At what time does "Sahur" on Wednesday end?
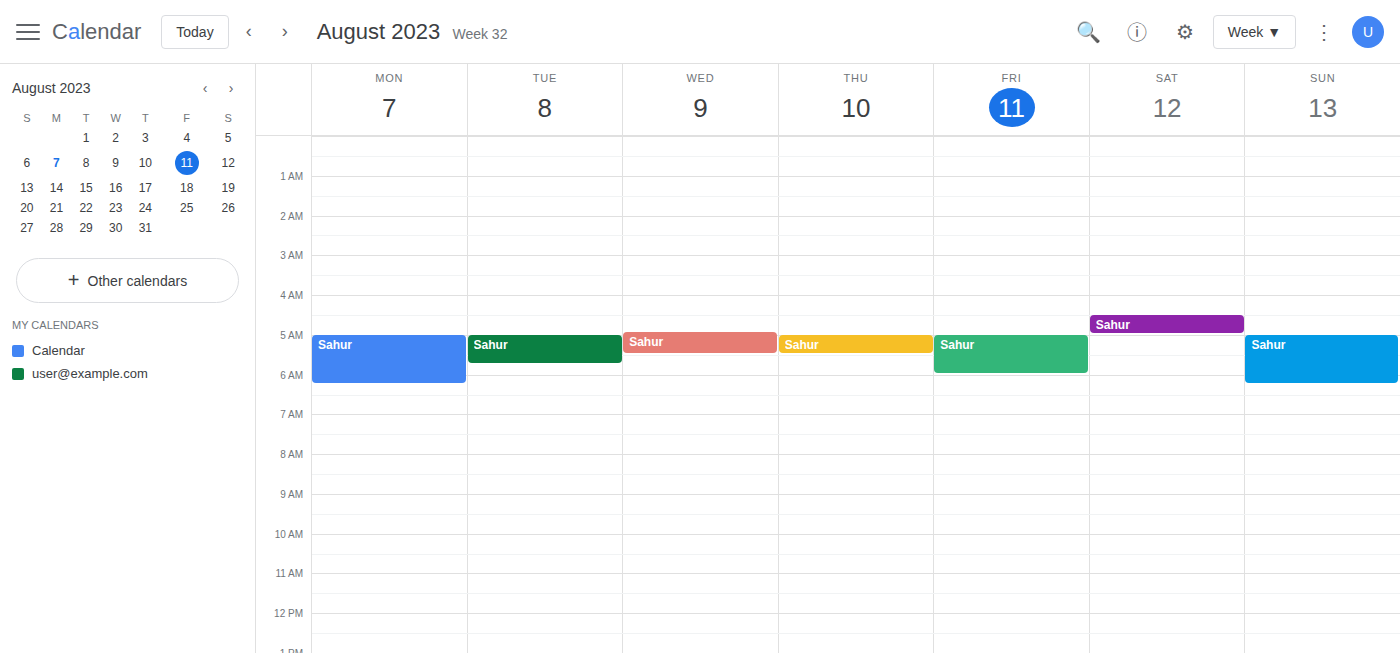
5:30 AM